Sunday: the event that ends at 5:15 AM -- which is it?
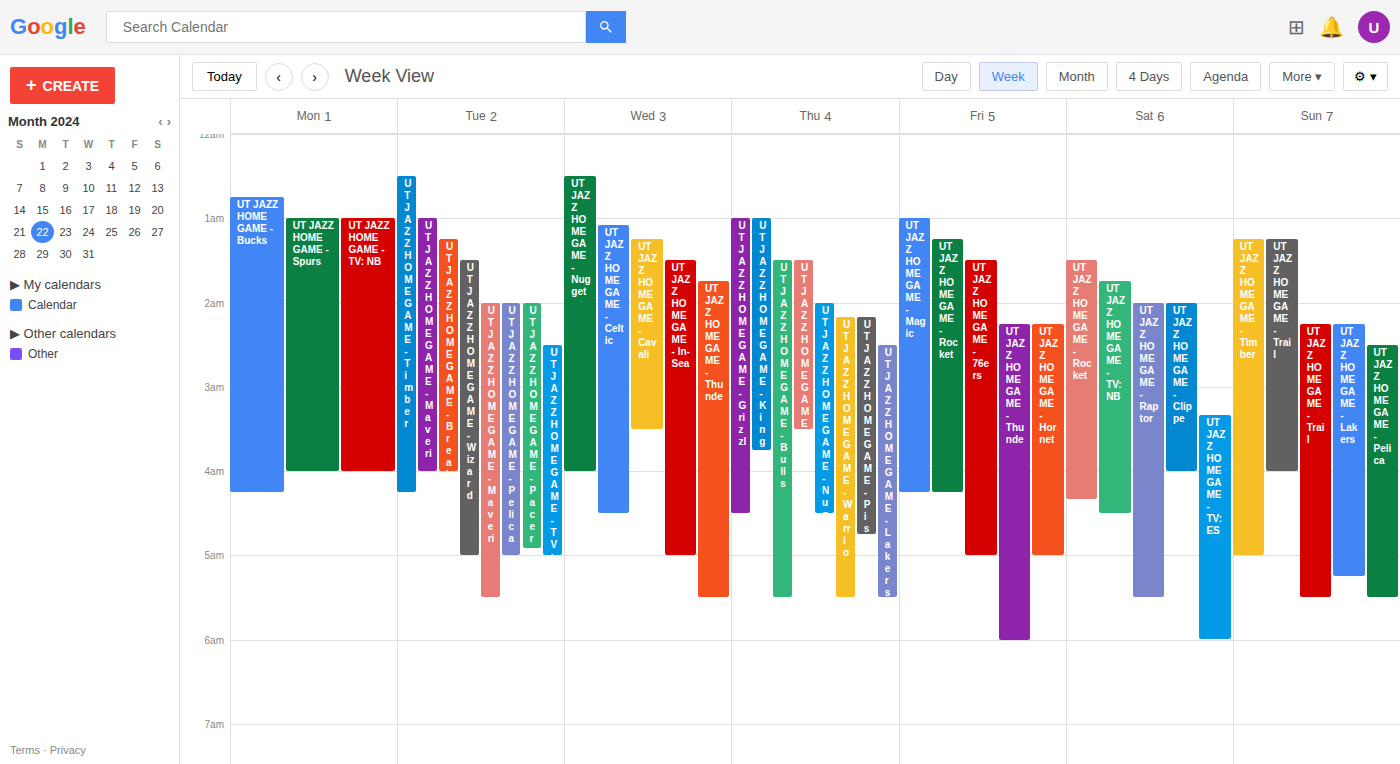
"UT JAZZ HOME GAME - Lakers"